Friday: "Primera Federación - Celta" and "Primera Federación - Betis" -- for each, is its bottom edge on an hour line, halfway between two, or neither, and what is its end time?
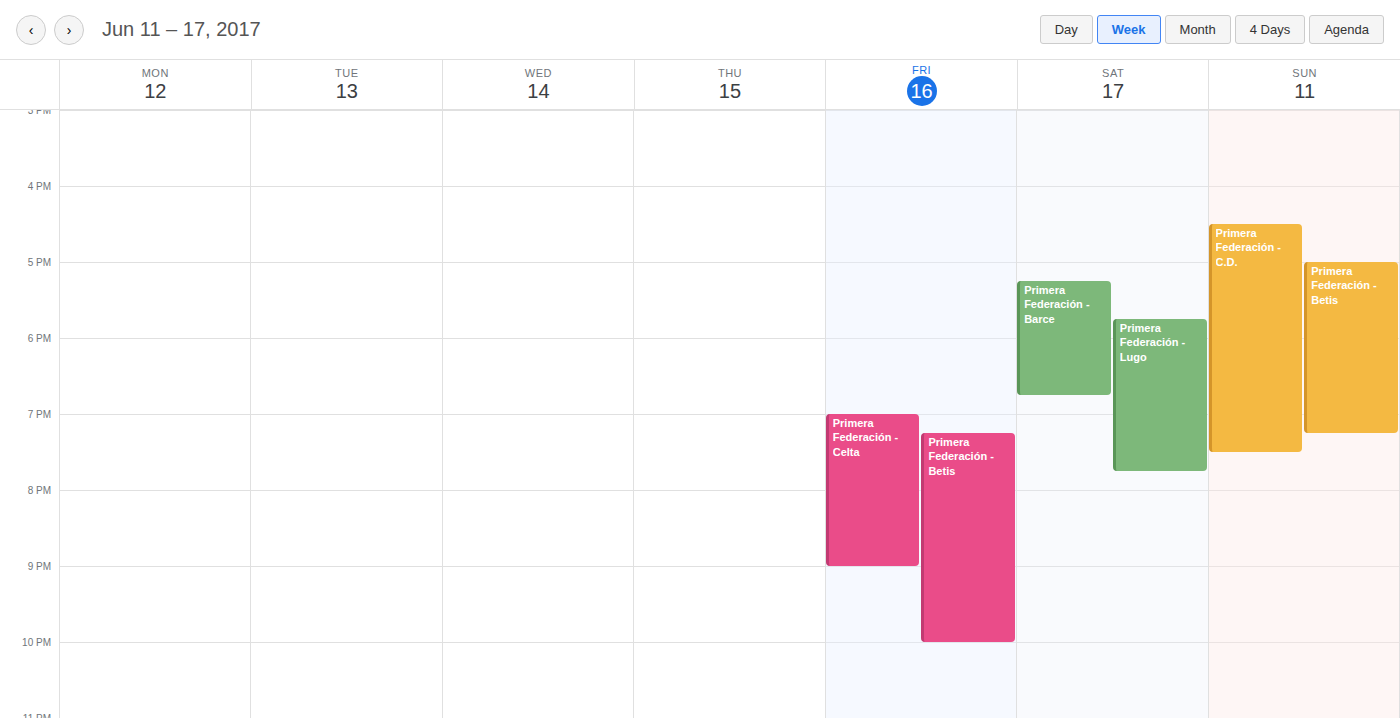
"Primera Federación - Celta": 9:00 PM, exactly on the 9 PM line. "Primera Federación - Betis": 10:00 PM, exactly on the 10 PM line.